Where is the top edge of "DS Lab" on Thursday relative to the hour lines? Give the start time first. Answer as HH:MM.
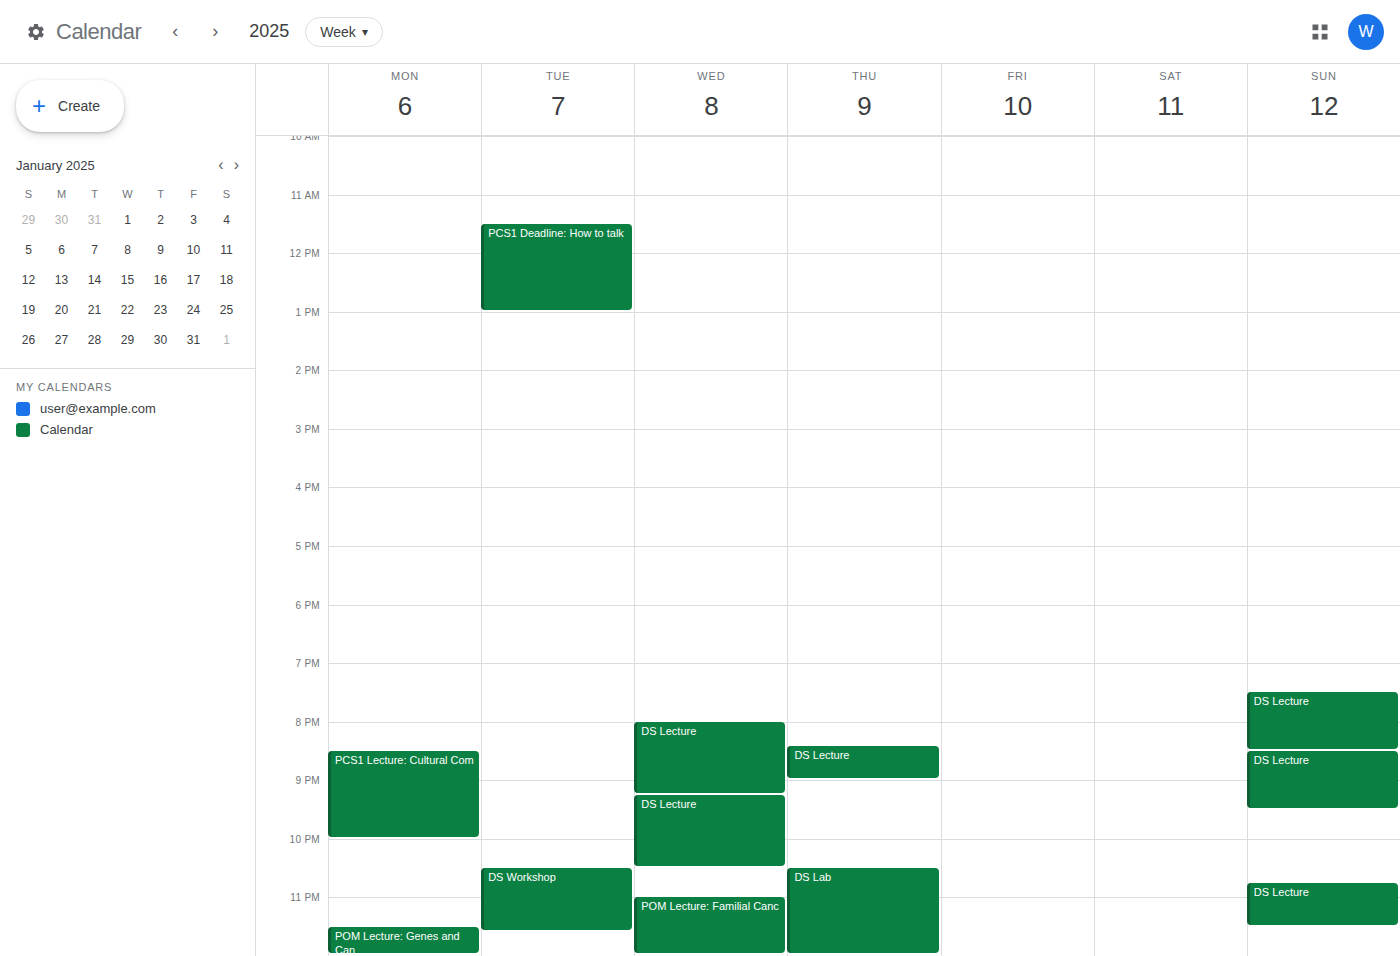
22:30 -- halfway between the 22:00 and 23:00 lines.